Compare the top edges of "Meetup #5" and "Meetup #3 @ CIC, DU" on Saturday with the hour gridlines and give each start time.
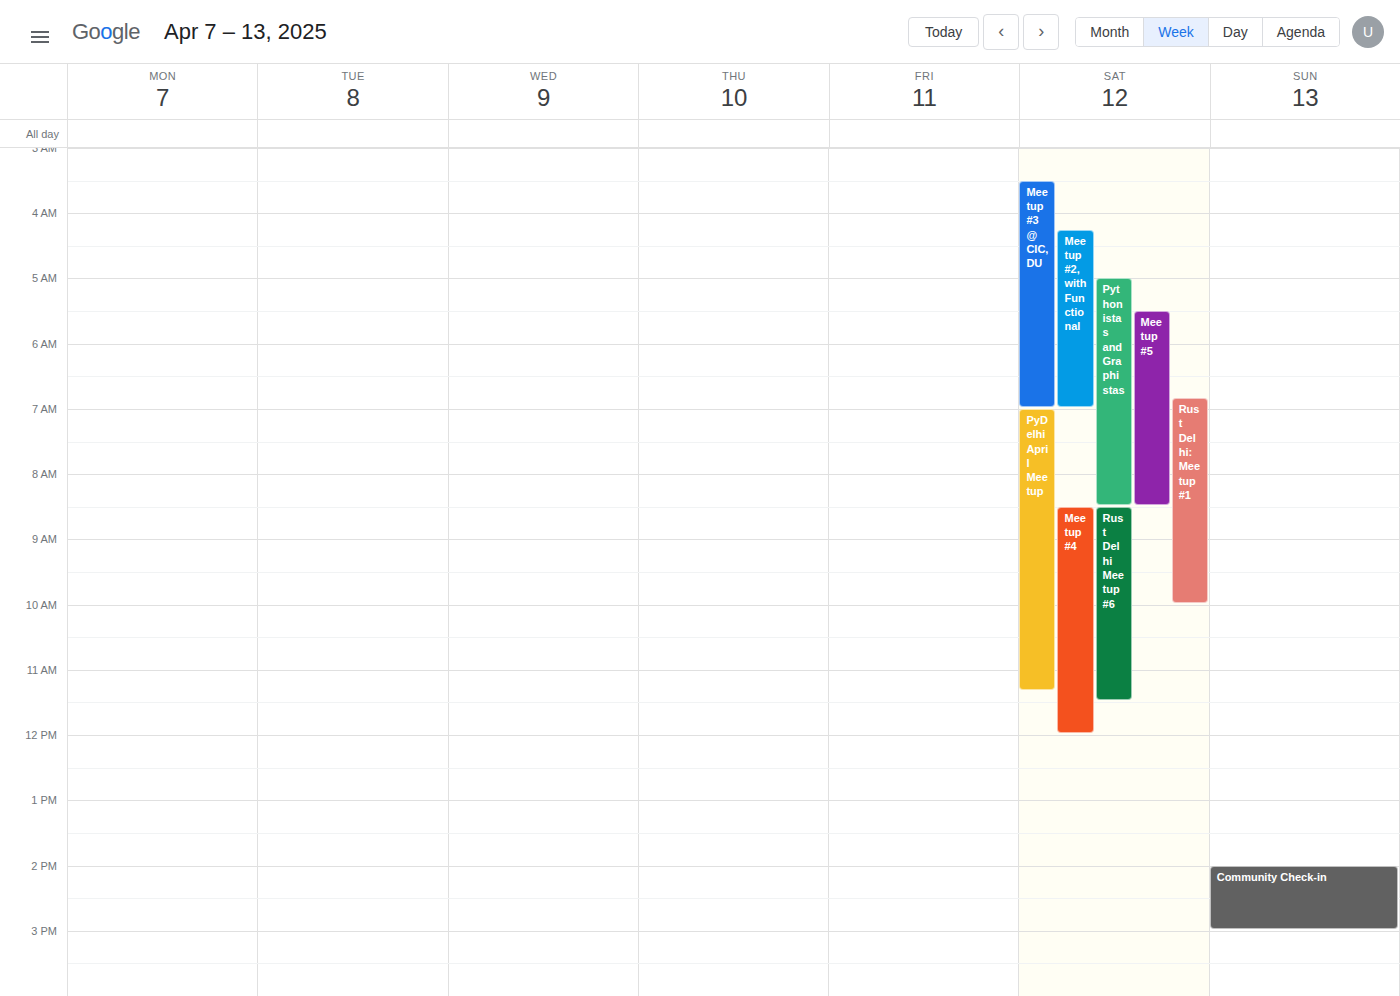
"Meetup #5": 5:30 AM, halfway between the 5 AM and 6 AM lines. "Meetup #3 @ CIC, DU": 3:30 AM, halfway between the 3 AM and 4 AM lines.